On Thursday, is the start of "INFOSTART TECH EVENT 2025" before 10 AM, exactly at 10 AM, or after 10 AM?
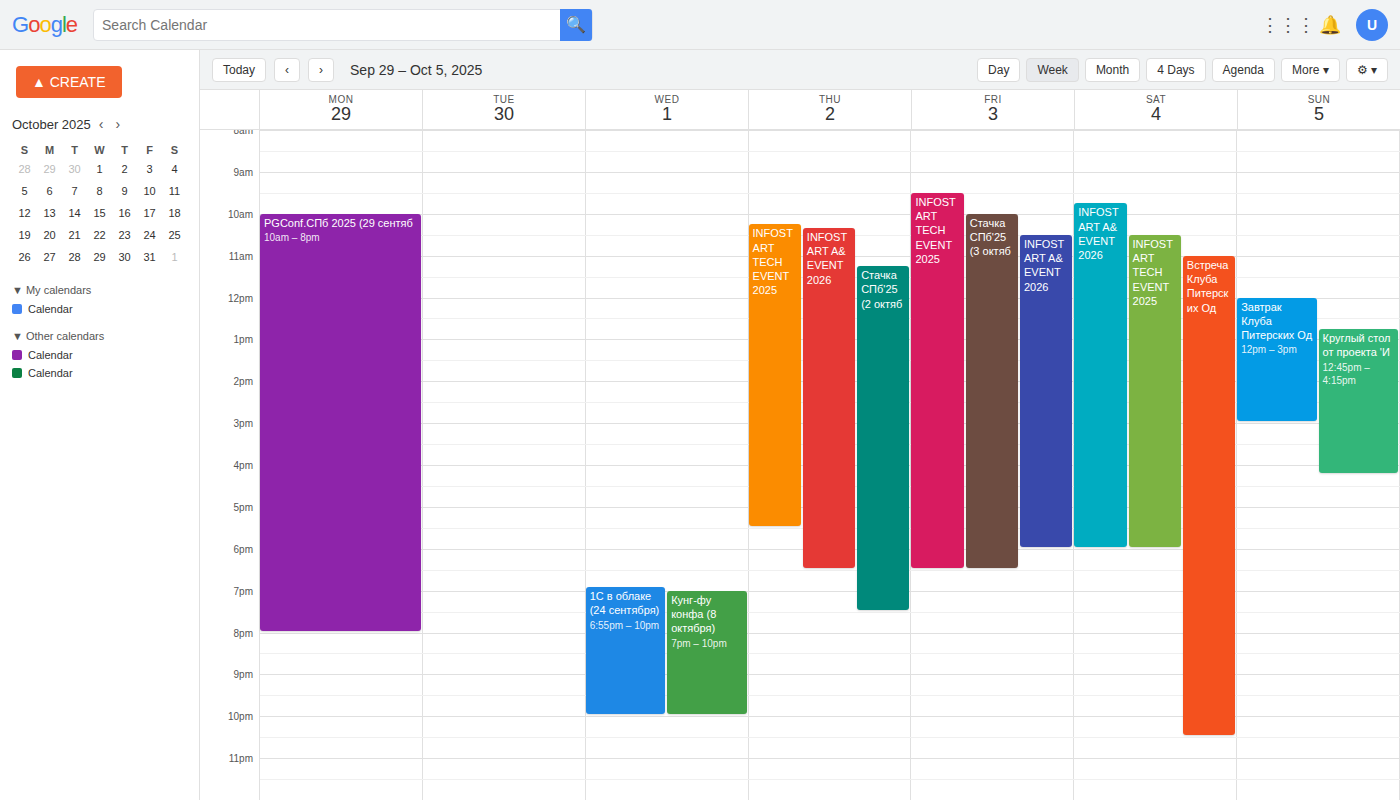
10:15 AM -- after 10 AM, 15 minutes below the 10 AM line.